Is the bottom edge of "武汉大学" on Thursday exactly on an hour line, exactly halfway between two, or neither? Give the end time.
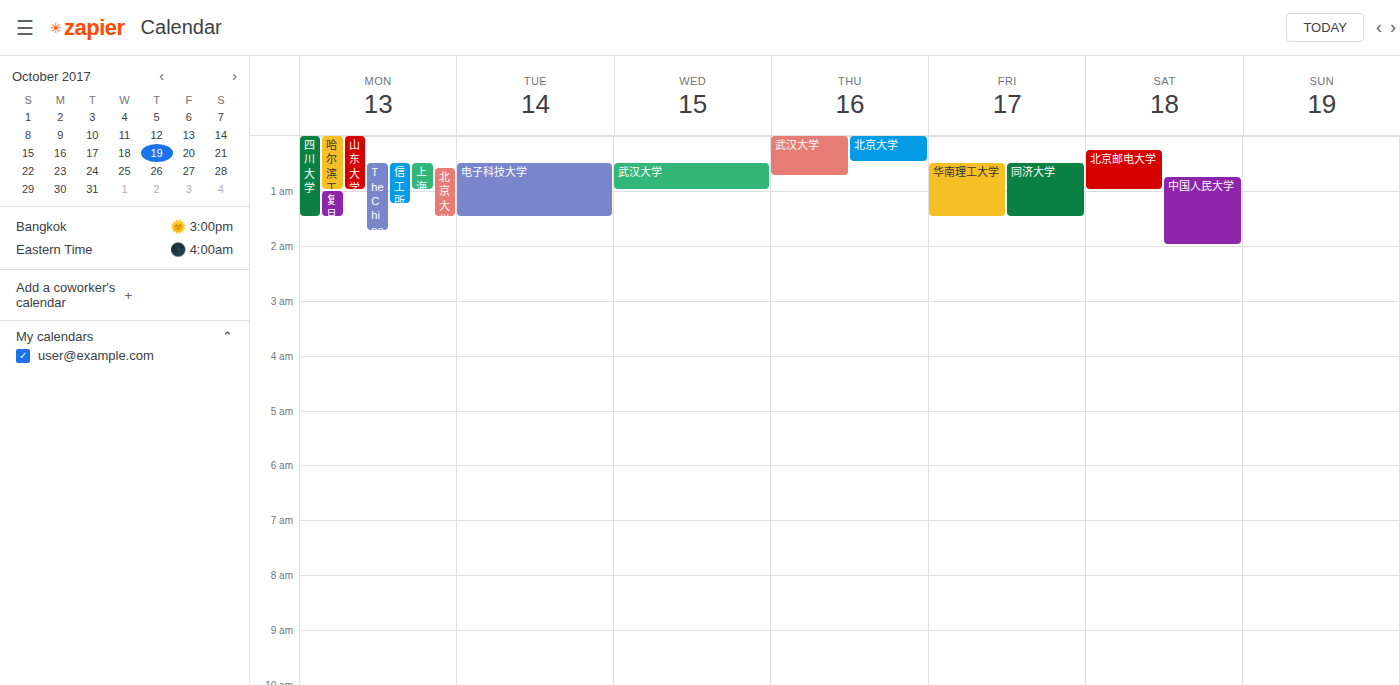
12:45 AM -- neither: three quarters of the way from the 12 AM line to the 1 AM line.